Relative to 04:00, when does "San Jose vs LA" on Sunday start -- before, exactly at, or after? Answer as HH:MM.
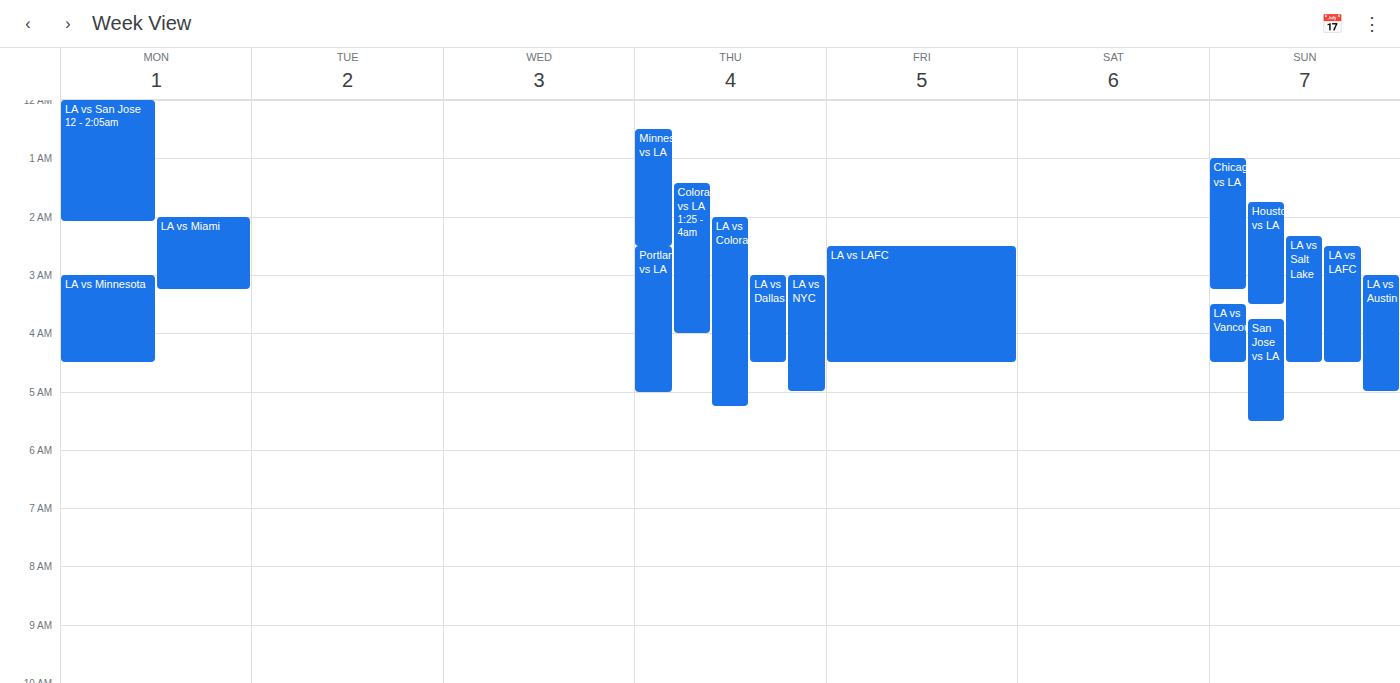
03:45 -- before 04:00, 15 minutes above the 04:00 line.